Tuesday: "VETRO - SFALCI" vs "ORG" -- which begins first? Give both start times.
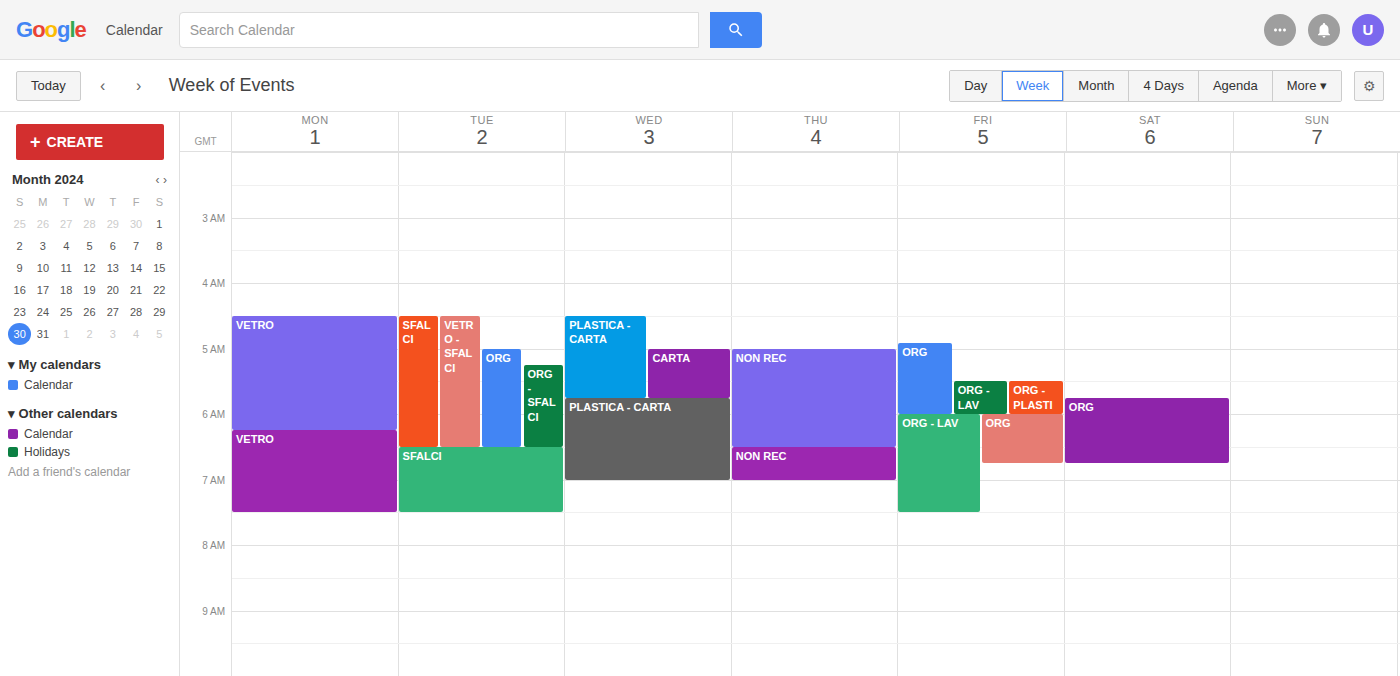
"VETRO - SFALCI" 4:30 AM; "ORG" 5:00 AM.